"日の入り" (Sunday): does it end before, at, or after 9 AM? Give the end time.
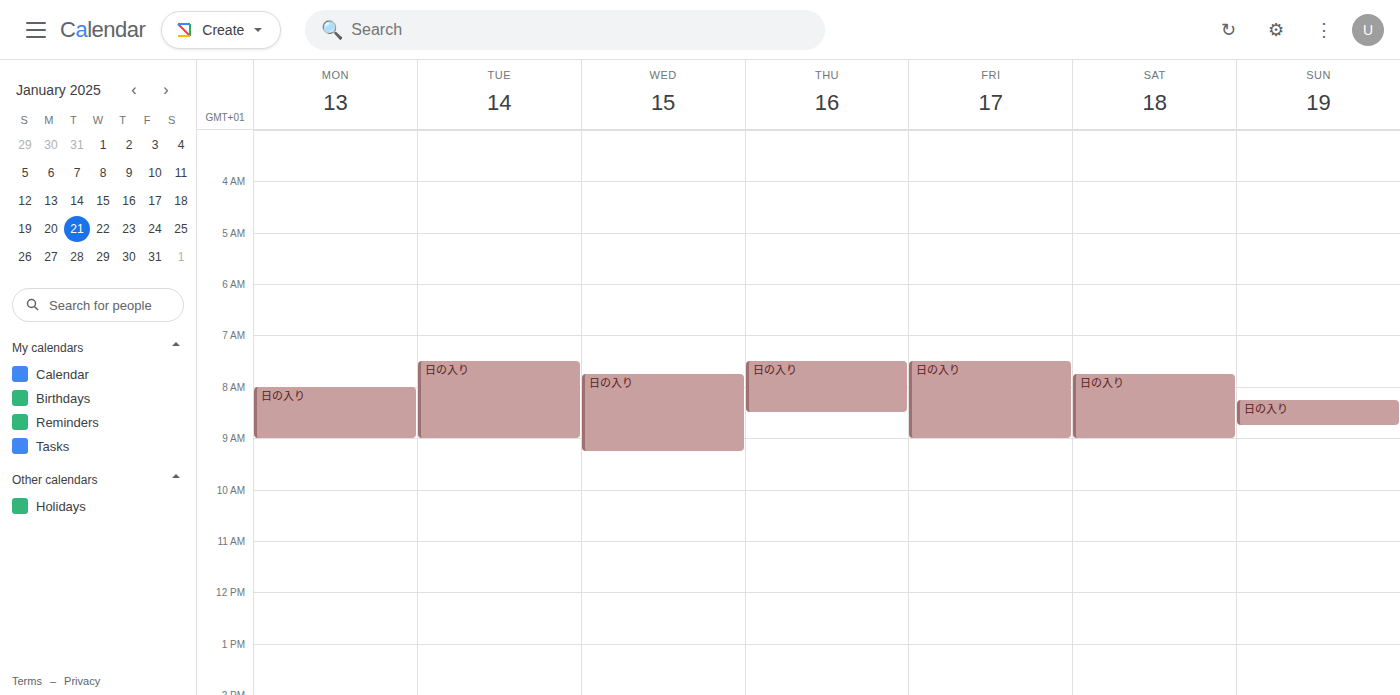
8:45 AM -- before 9 AM, 15 minutes above the 9 AM line.